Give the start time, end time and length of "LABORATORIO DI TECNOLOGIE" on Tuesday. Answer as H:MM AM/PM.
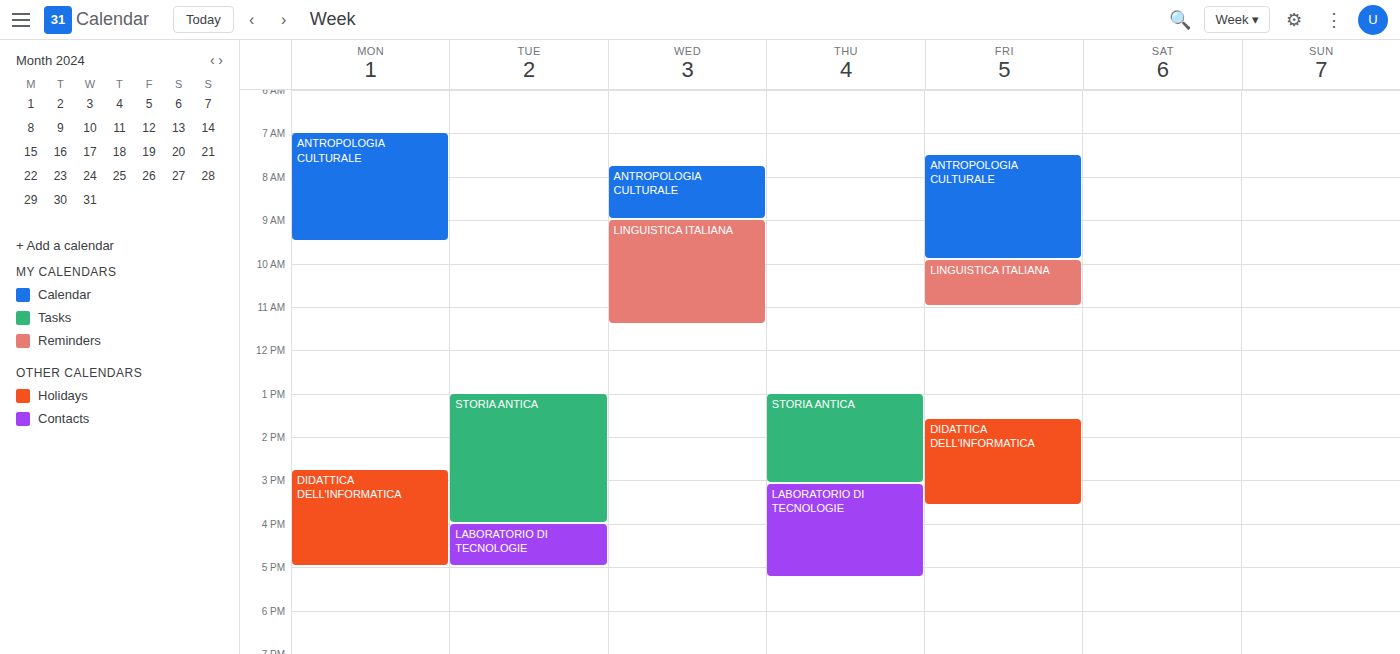
4:00 PM to 5:00 PM, 1 hour